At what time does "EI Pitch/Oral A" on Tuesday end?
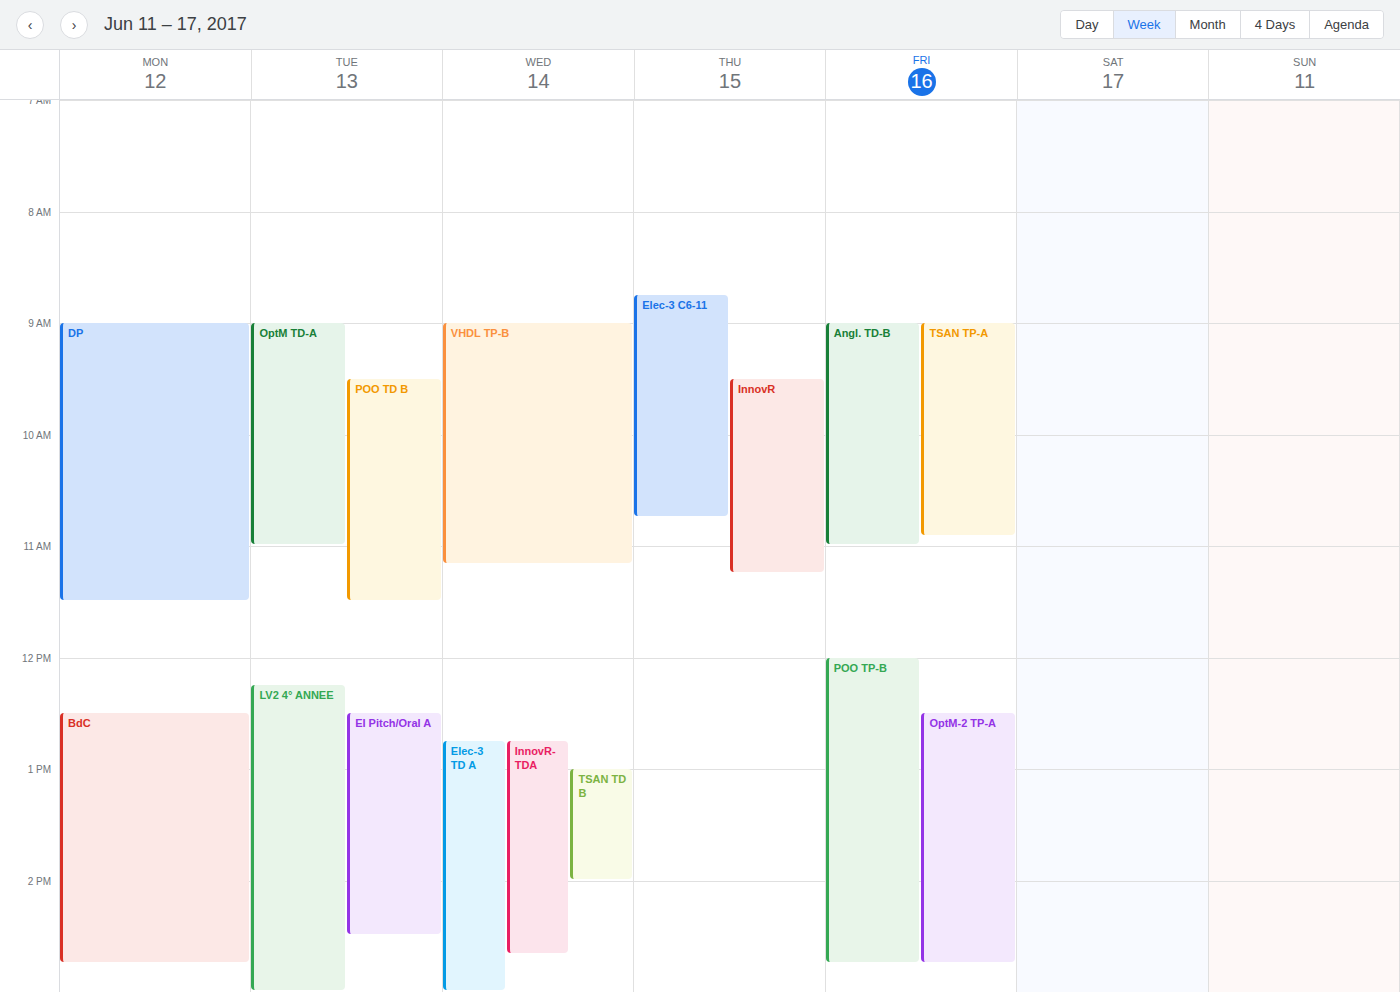
2:30 PM